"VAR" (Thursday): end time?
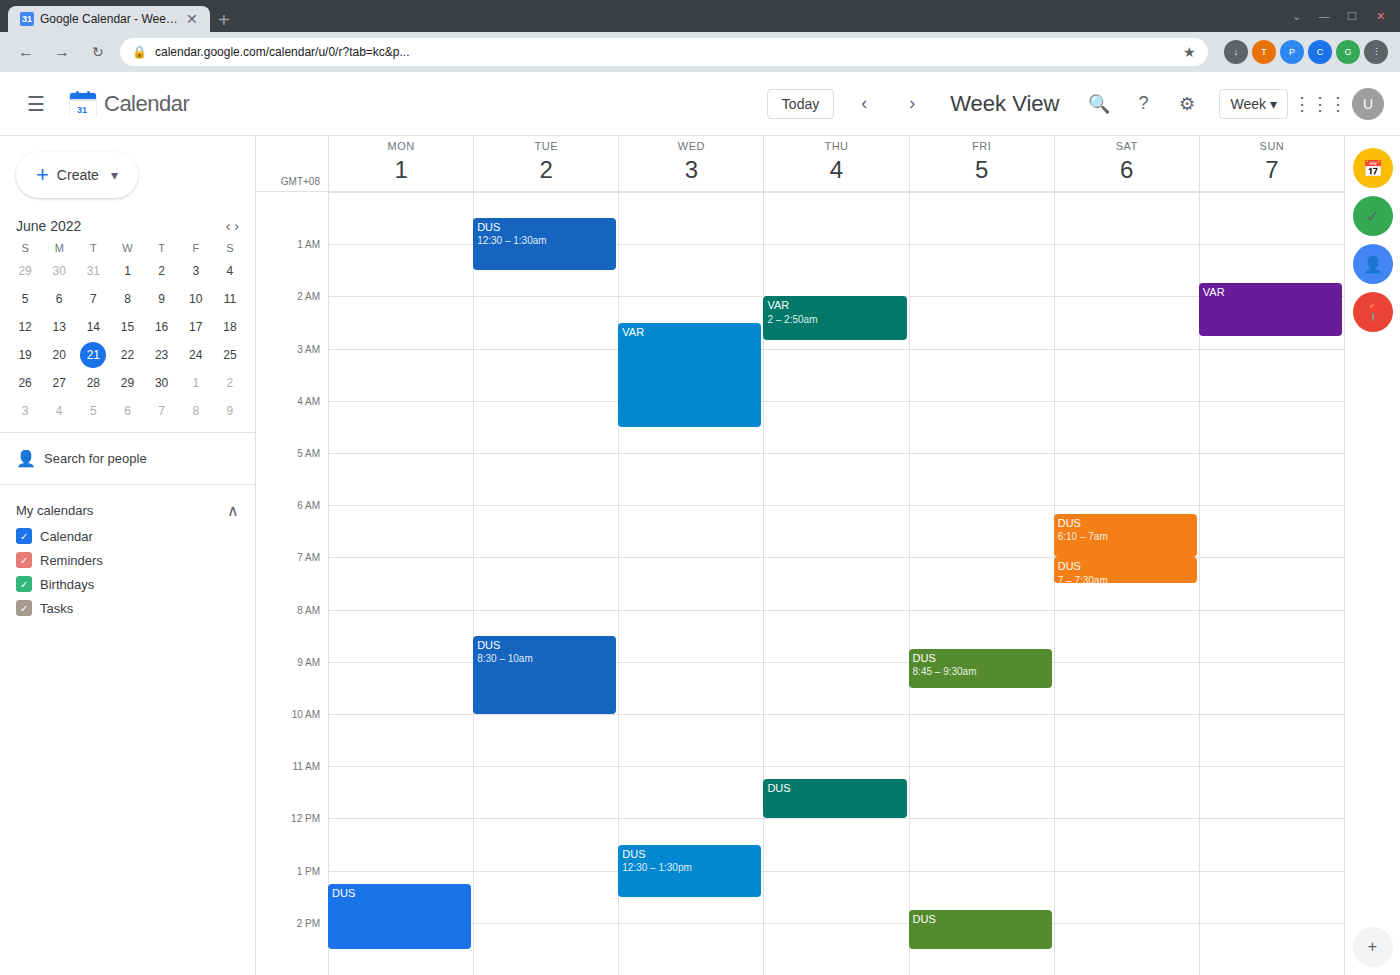
2:50 AM